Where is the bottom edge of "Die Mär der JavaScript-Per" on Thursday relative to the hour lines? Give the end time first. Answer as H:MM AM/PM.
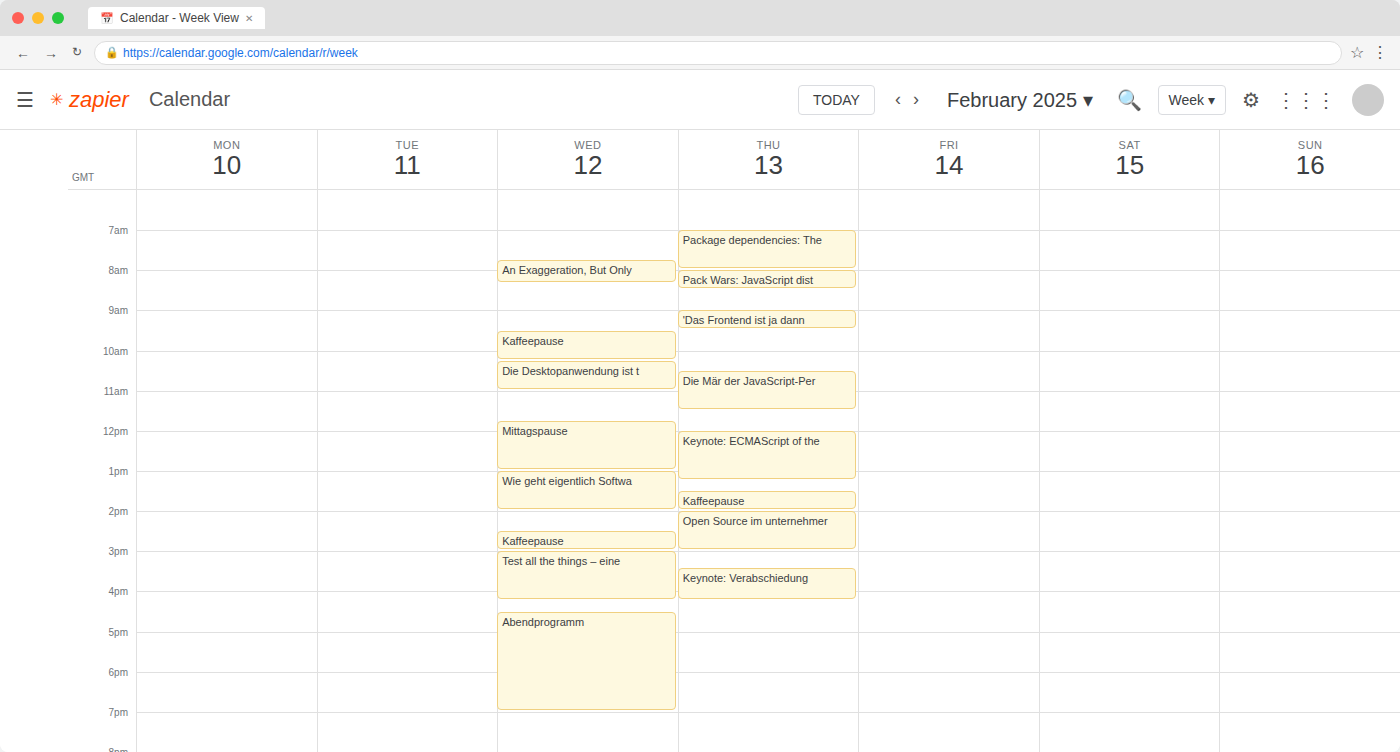
11:30 AM -- halfway between the 11 AM and 12 PM lines.